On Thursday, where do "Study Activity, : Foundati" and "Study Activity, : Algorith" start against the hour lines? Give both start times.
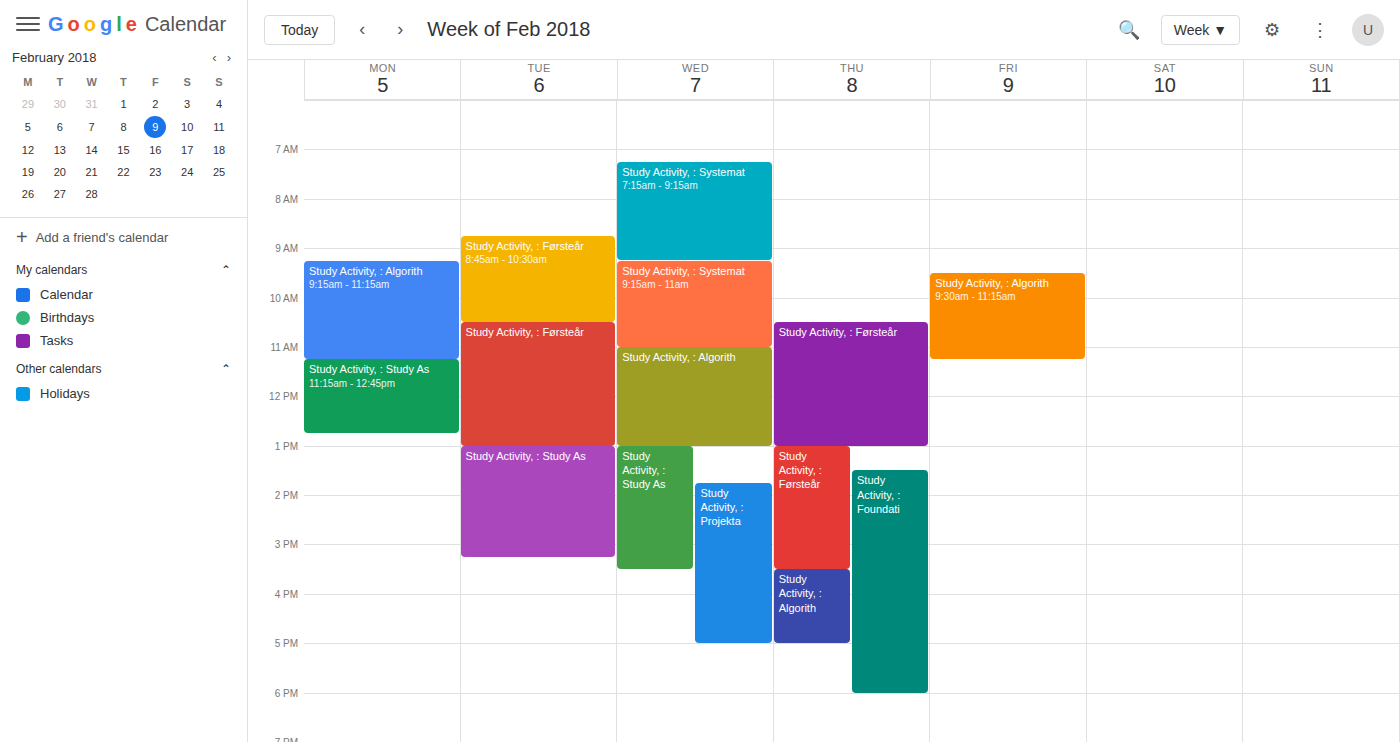
"Study Activity, : Foundati": 1:30 PM, halfway between the 1 PM and 2 PM lines. "Study Activity, : Algorith": 3:30 PM, halfway between the 3 PM and 4 PM lines.